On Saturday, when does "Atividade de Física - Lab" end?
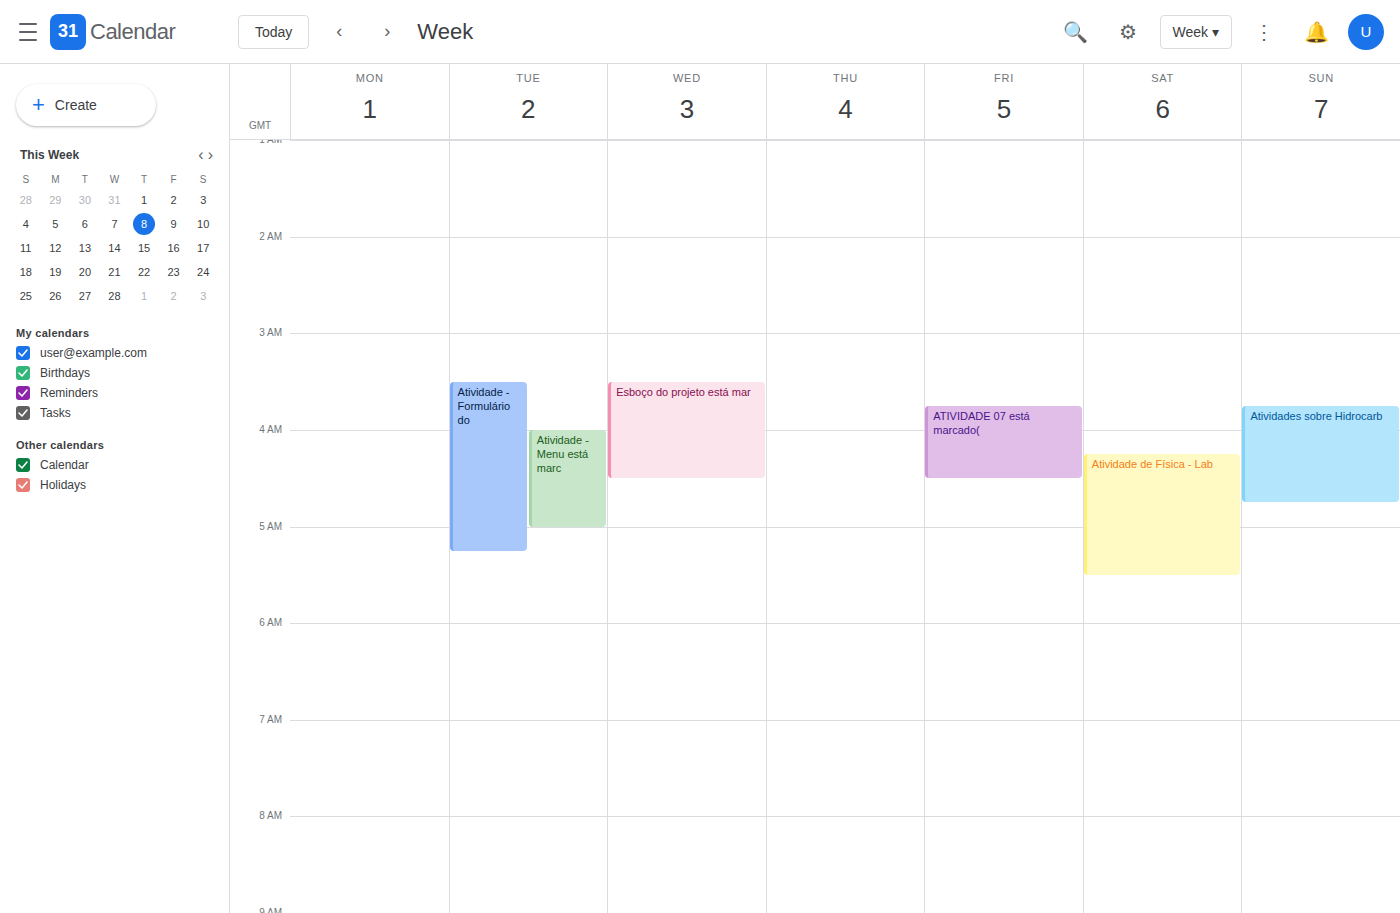
5:30 AM